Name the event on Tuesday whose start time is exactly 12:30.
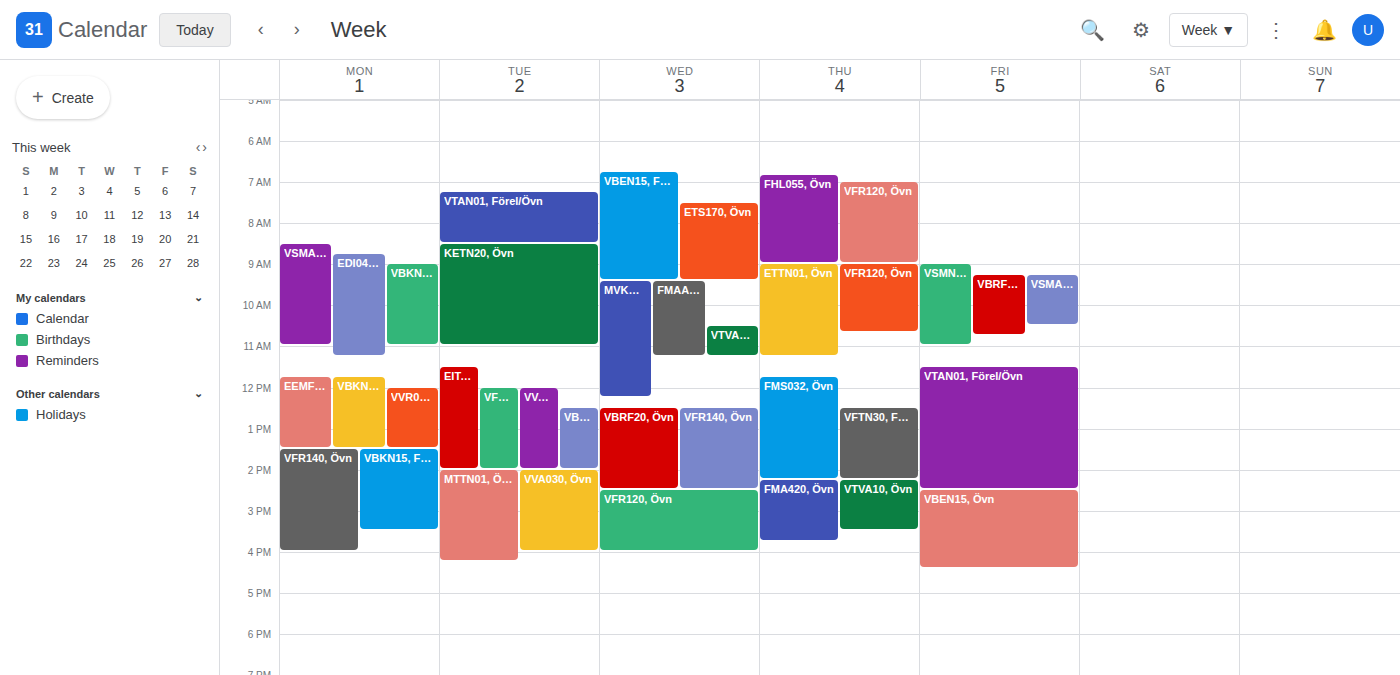
"VBRF20, Övn"